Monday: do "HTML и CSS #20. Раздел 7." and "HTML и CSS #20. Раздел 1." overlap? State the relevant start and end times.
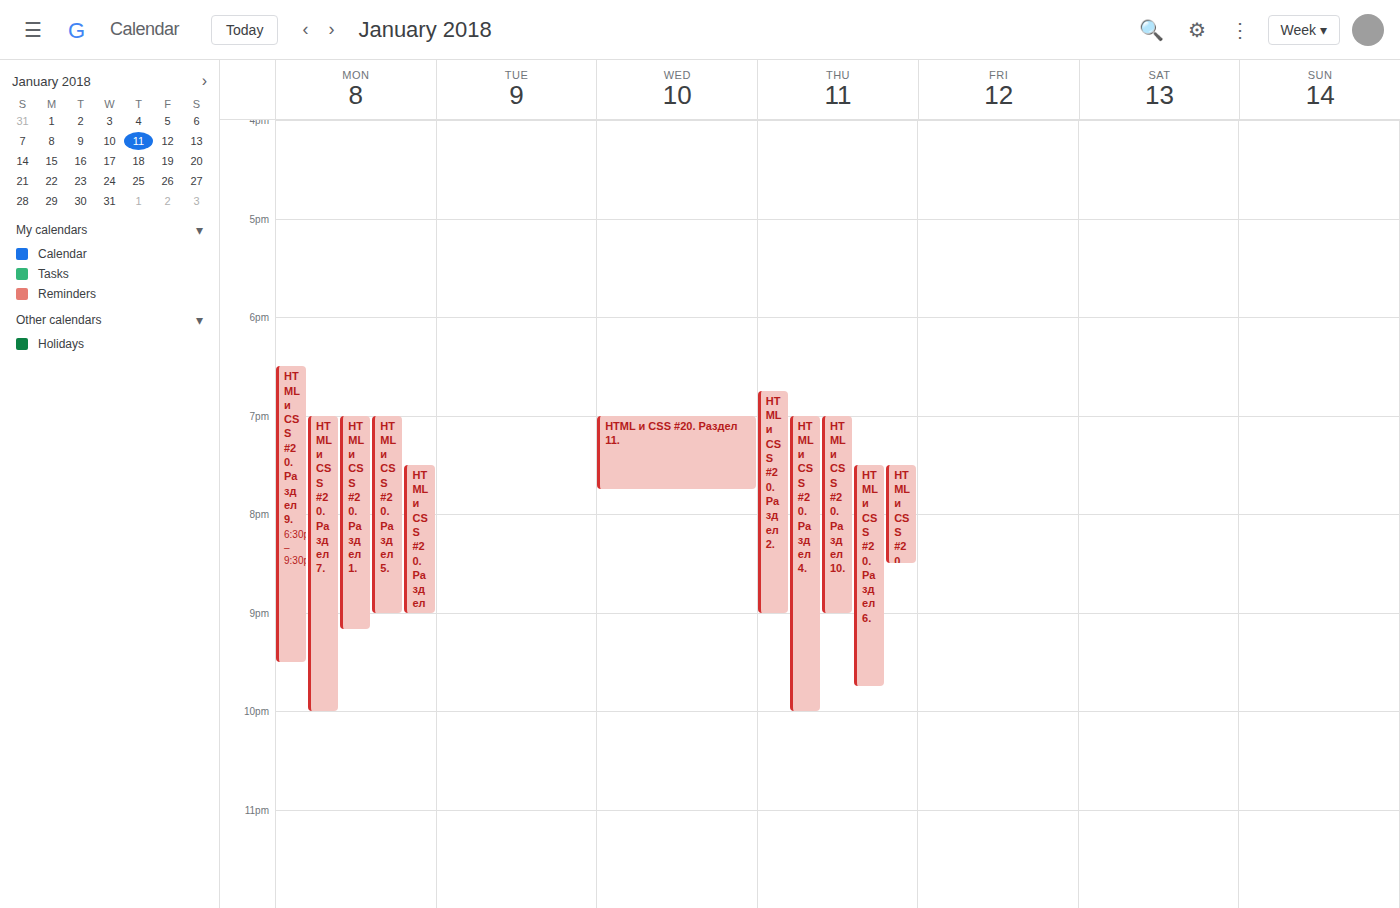
"HTML и CSS #20. Раздел 1." runs 7:00 PM to 9:10 PM, inside "HTML и CSS #20. Раздел 7." -- they overlap.